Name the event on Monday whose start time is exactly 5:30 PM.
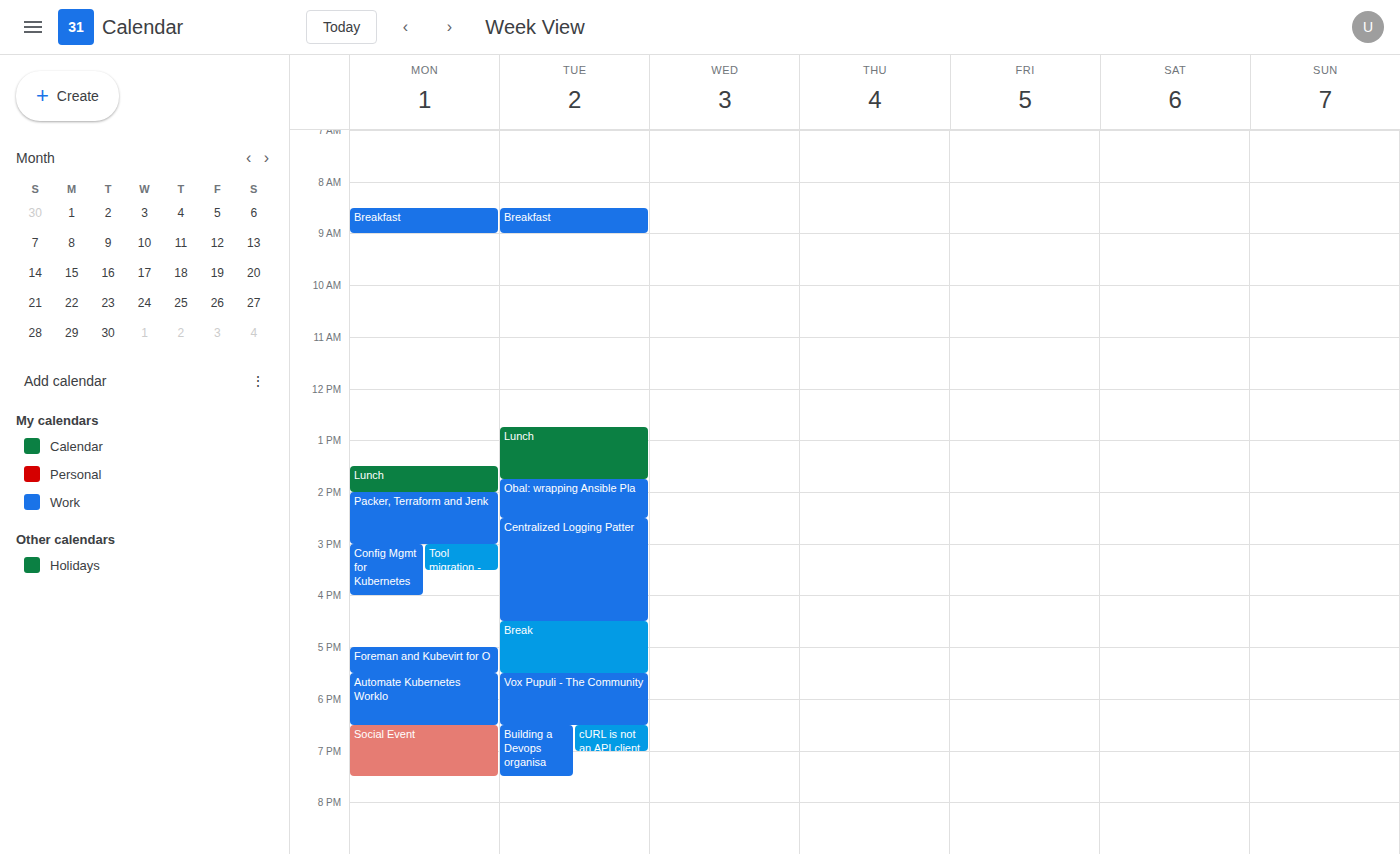
"Automate Kubernetes Worklo"